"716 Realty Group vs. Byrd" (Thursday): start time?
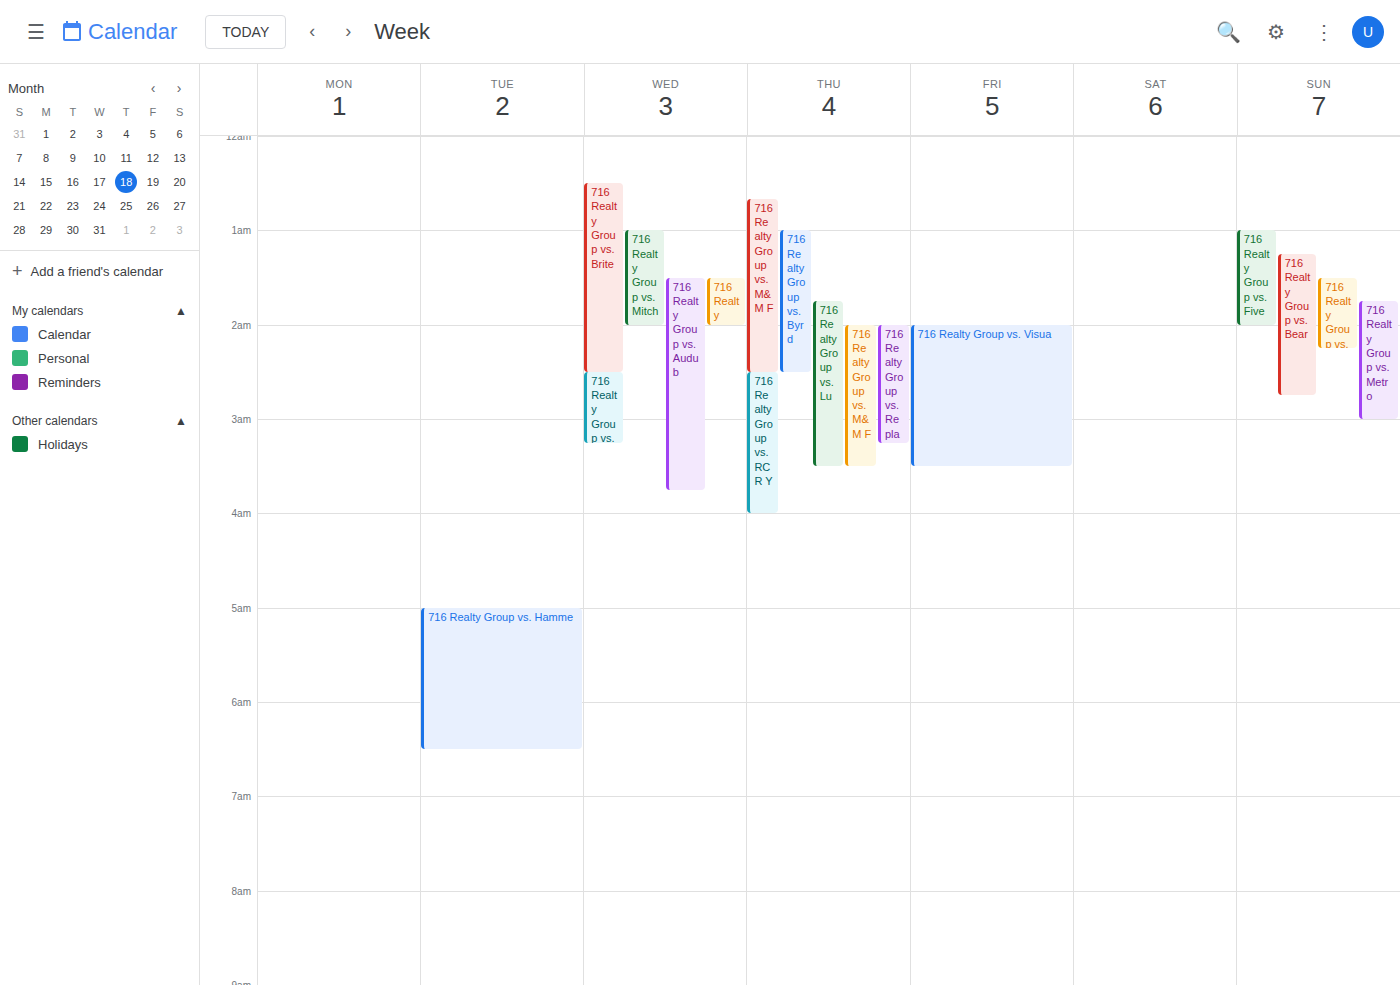
1:00 AM